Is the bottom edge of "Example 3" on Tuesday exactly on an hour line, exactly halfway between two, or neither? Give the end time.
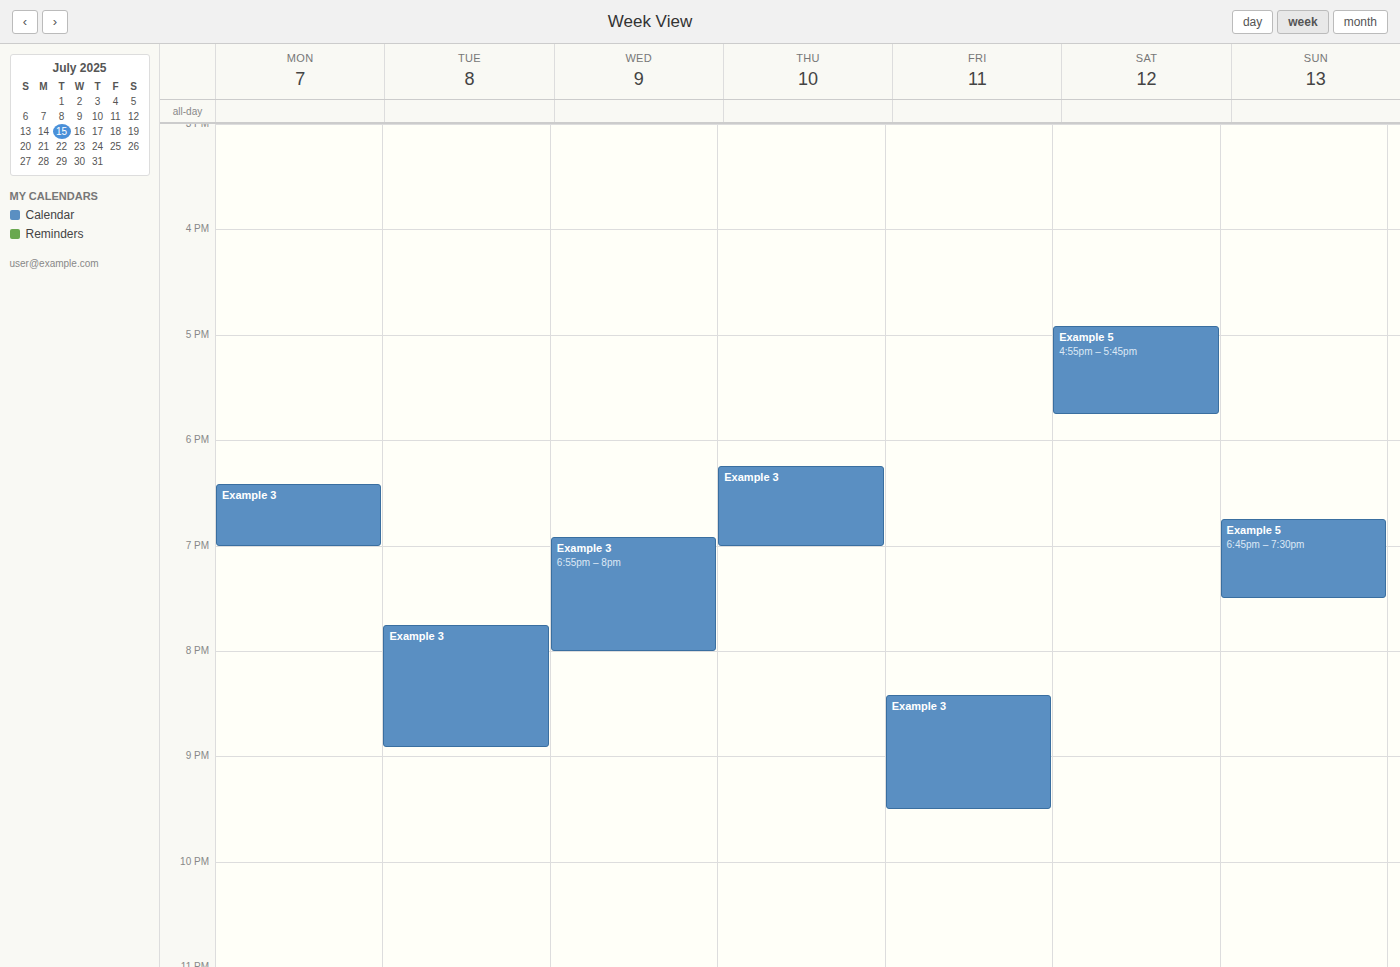
20:55 -- neither: 55 minutes below the 20:00 line and 5 minutes above the 21:00 line.